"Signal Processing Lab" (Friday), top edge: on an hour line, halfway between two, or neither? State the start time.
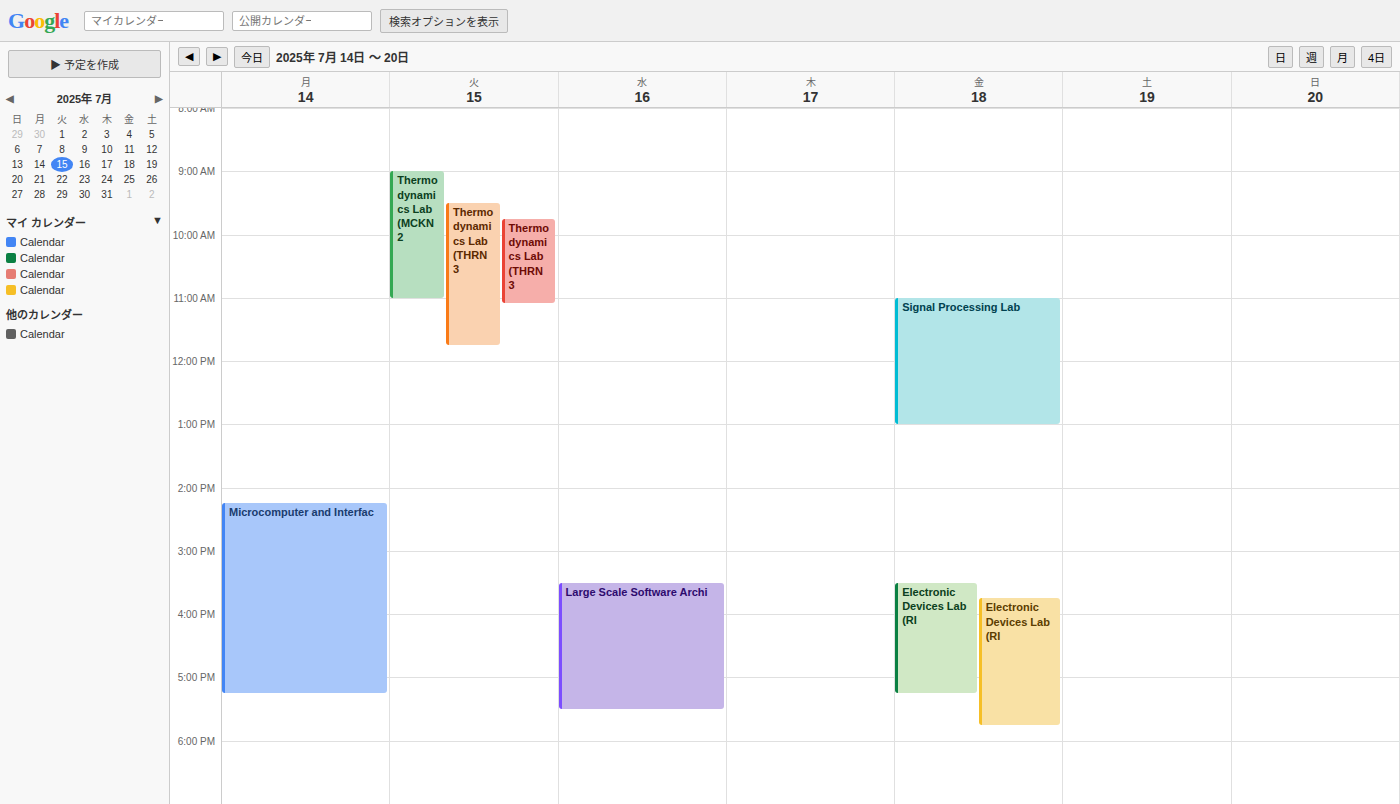
11:00 AM -- exactly on the 11 AM line.